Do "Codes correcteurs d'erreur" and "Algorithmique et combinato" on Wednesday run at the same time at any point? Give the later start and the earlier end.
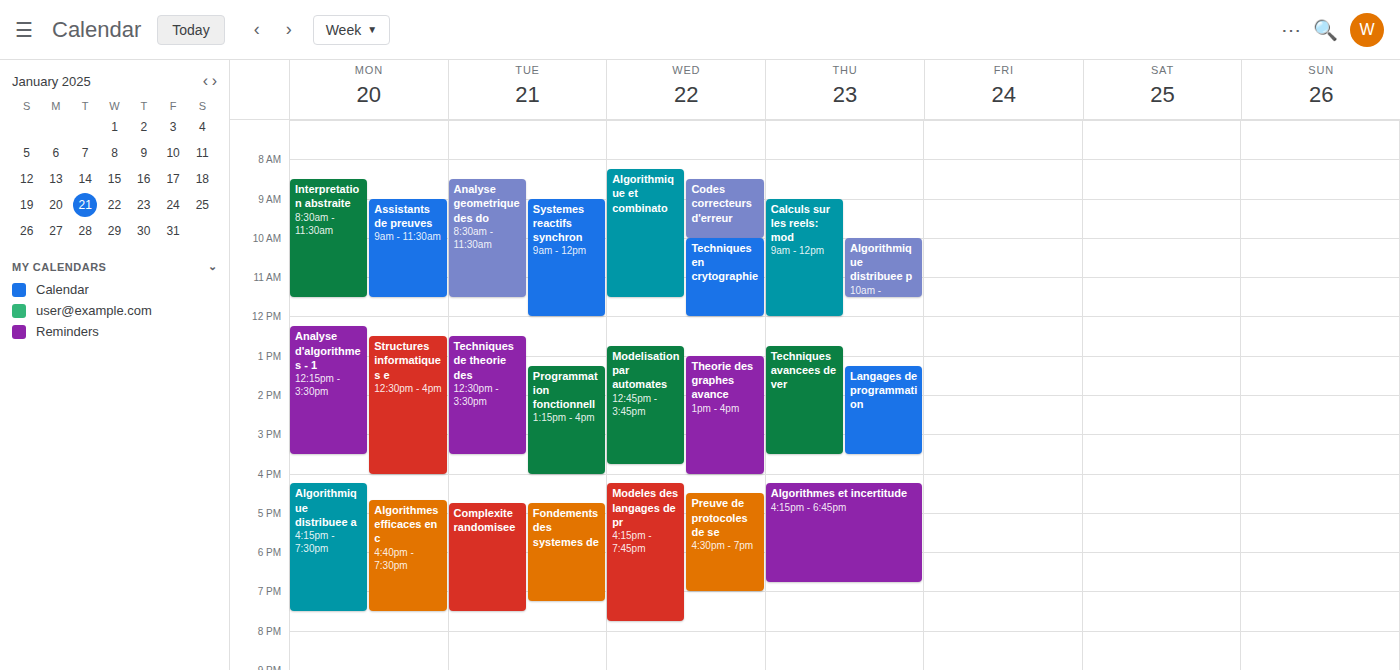
"Codes correcteurs d'erreur" runs 8:30 AM to 10:00 AM, inside "Algorithmique et combinato" -- they overlap.